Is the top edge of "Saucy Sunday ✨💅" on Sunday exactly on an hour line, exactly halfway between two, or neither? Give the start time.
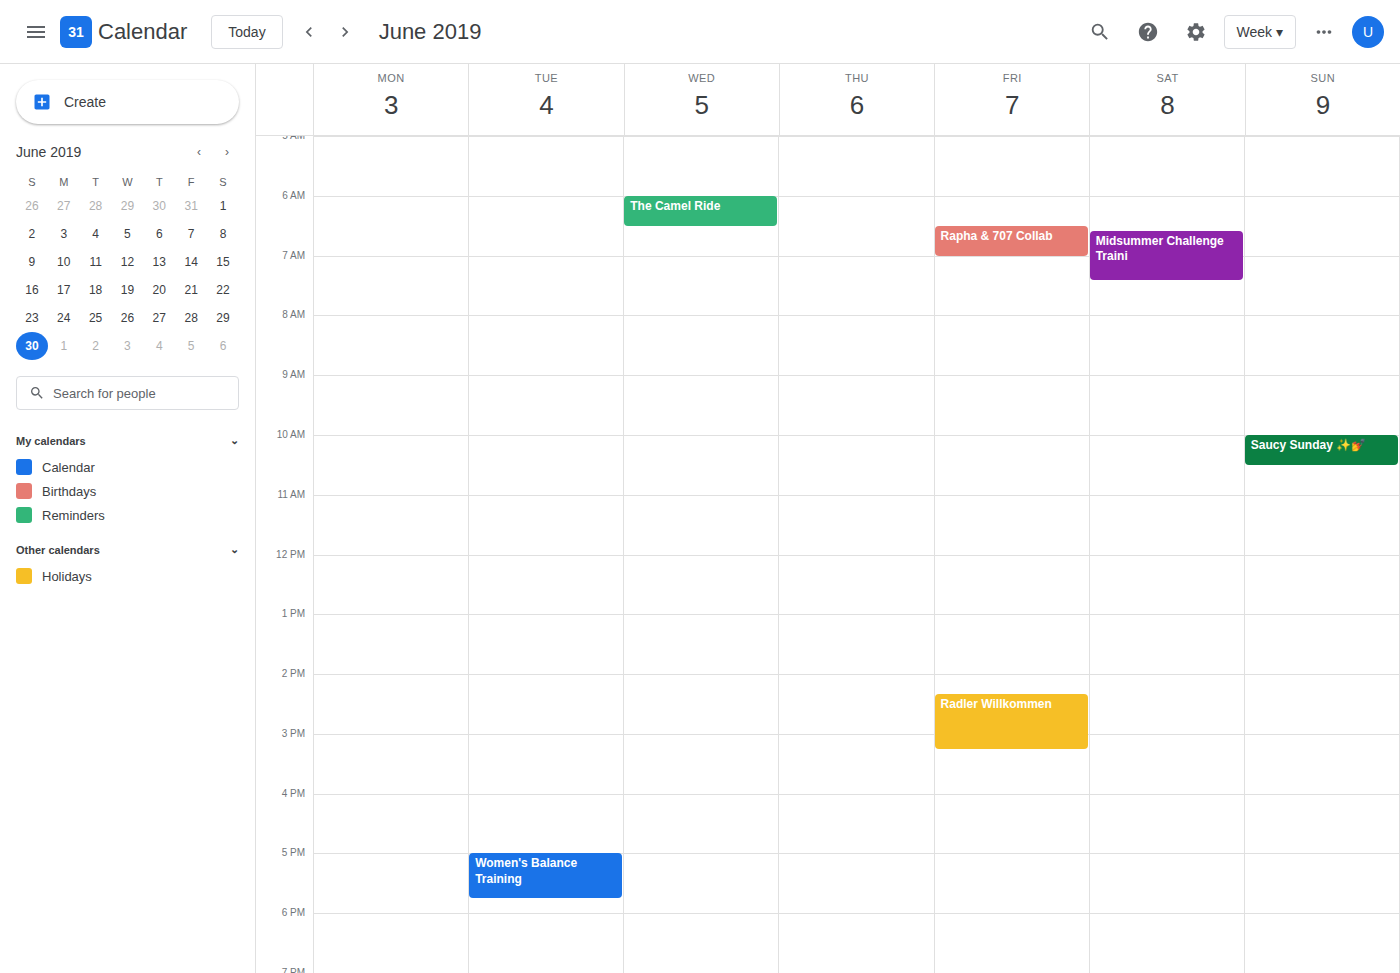
10:00 AM -- exactly on the 10 AM line.